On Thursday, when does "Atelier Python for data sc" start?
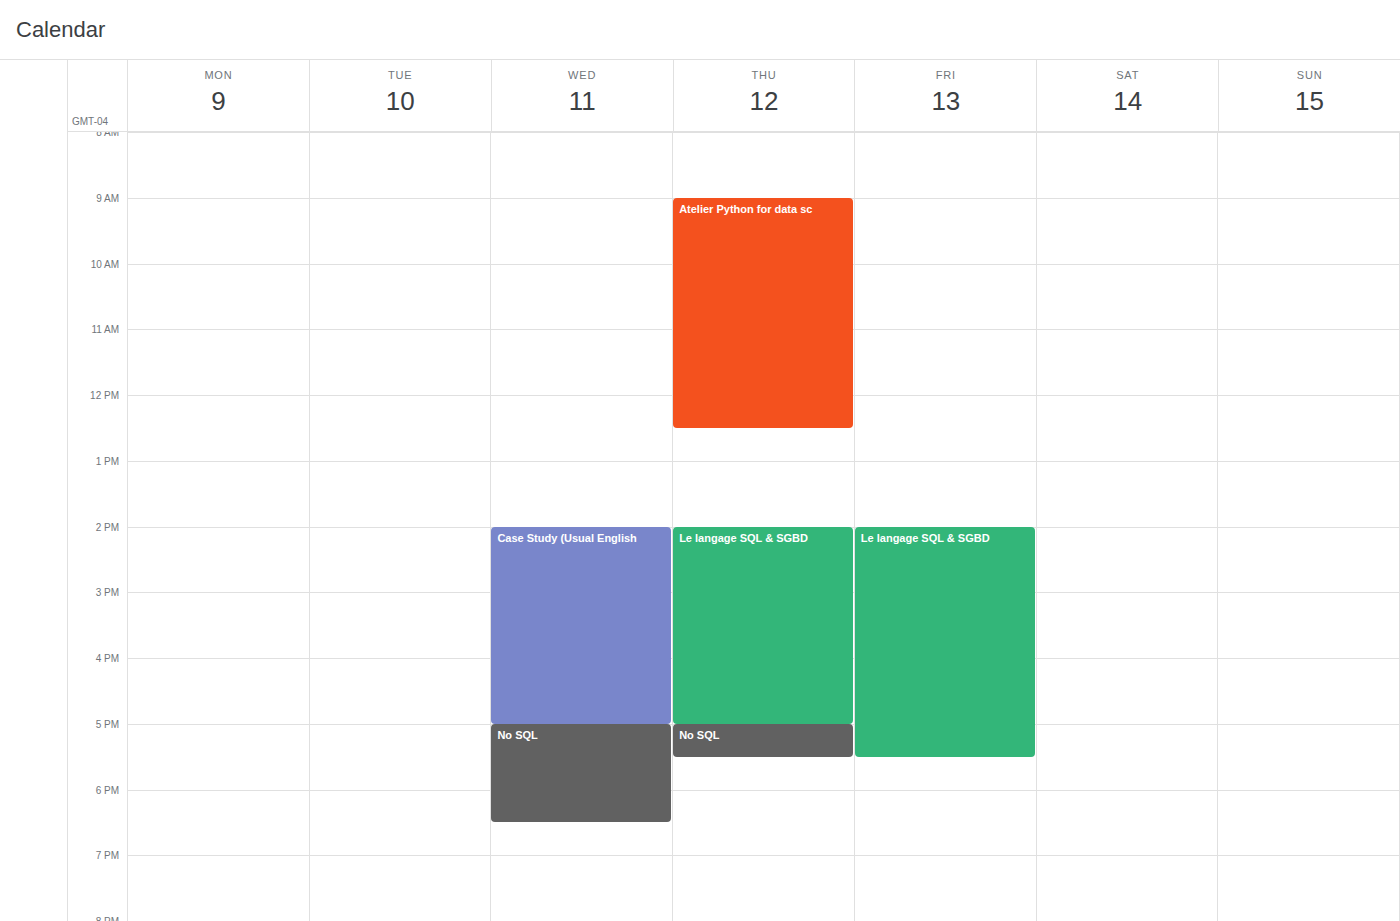
9:00 AM